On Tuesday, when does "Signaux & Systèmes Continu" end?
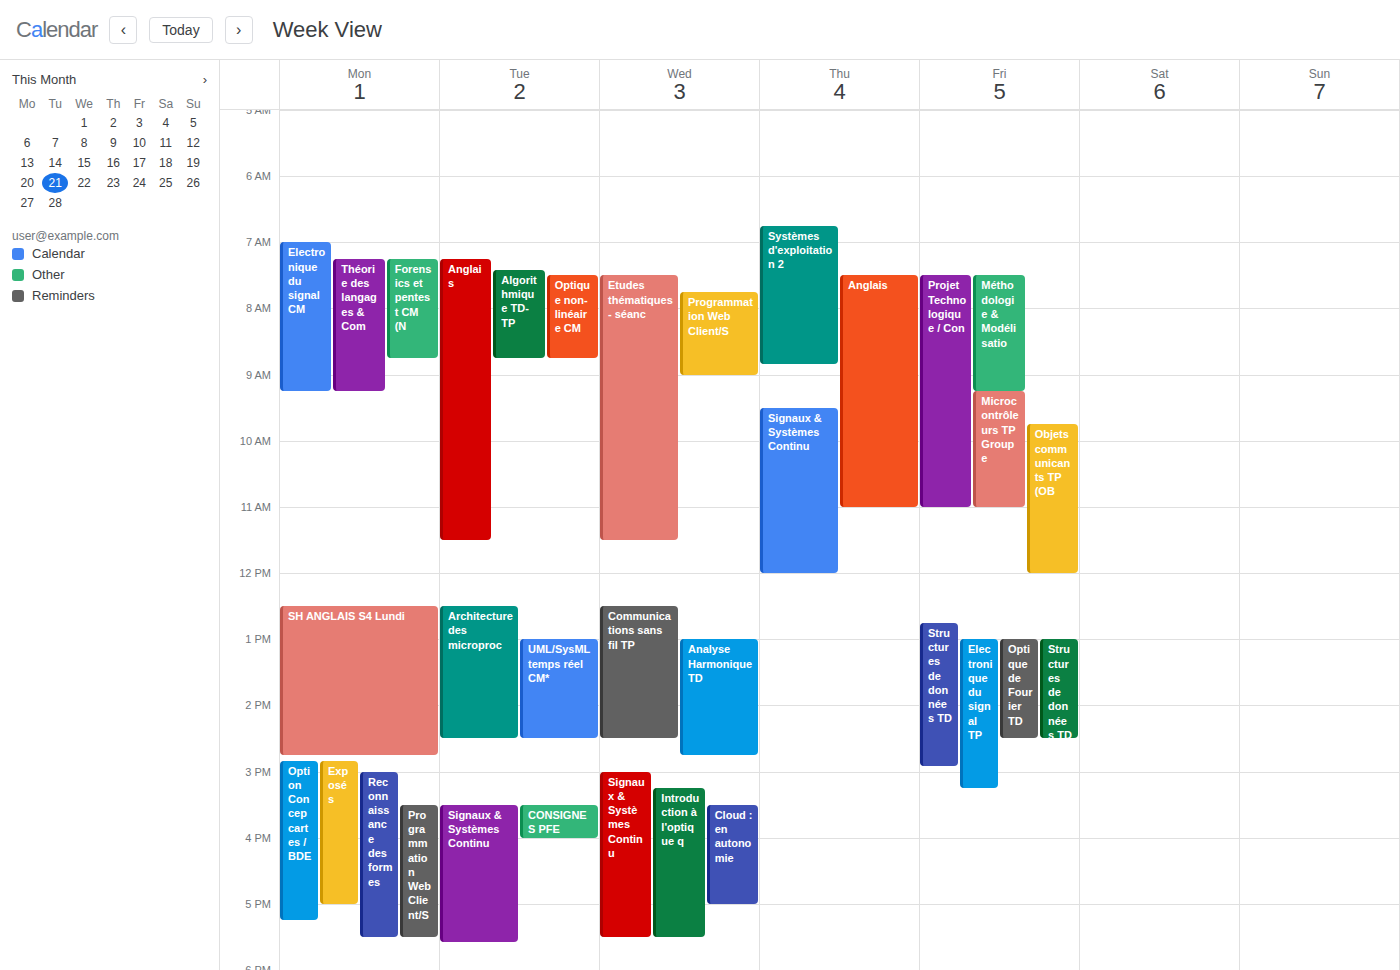
5:35 PM